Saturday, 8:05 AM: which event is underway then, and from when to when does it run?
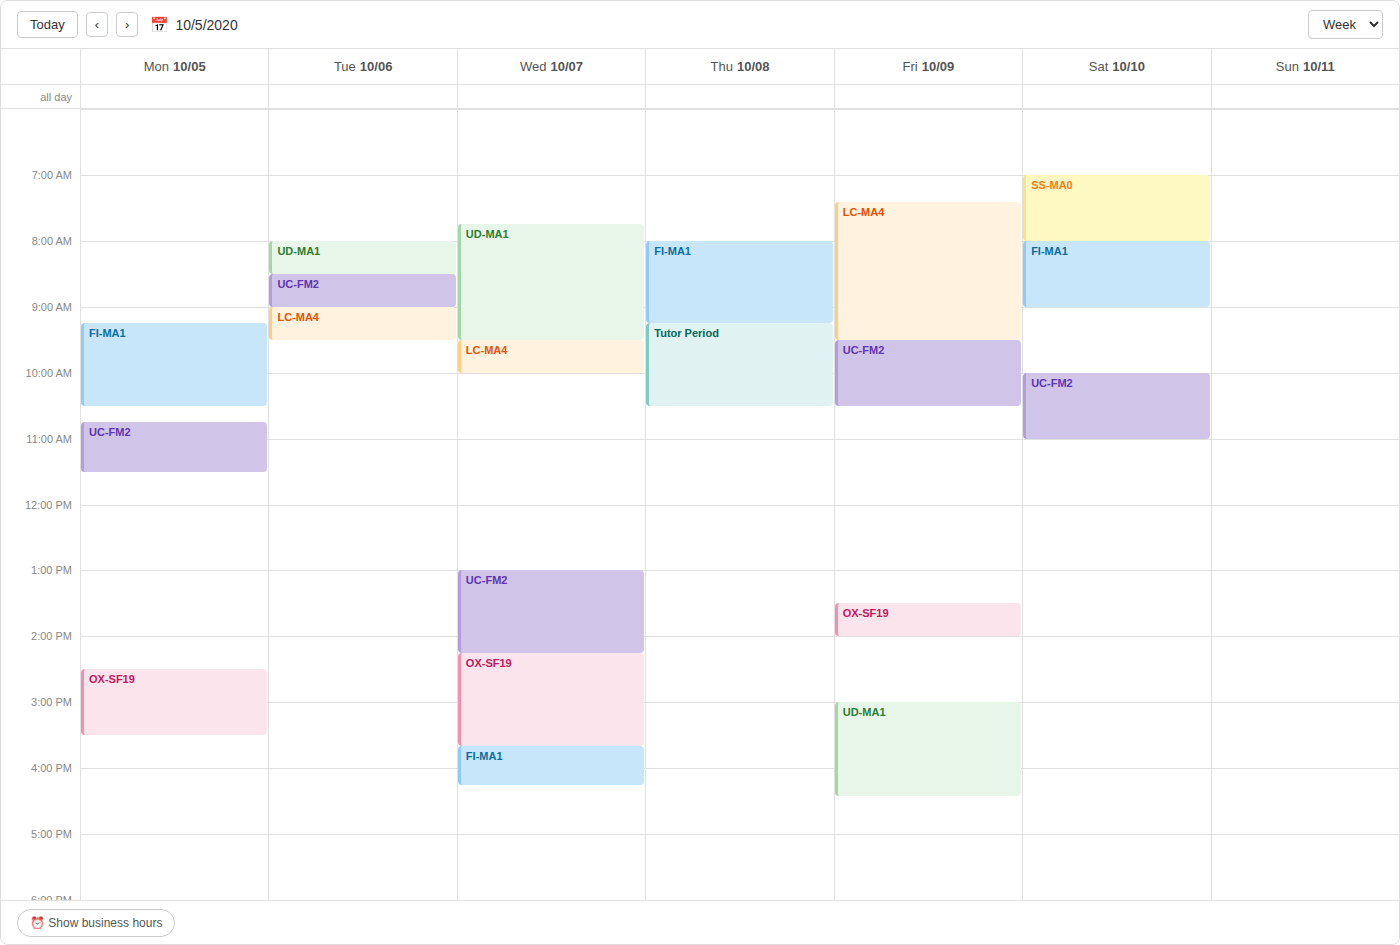
"FI-MA1", 8:00 AM to 9:00 AM